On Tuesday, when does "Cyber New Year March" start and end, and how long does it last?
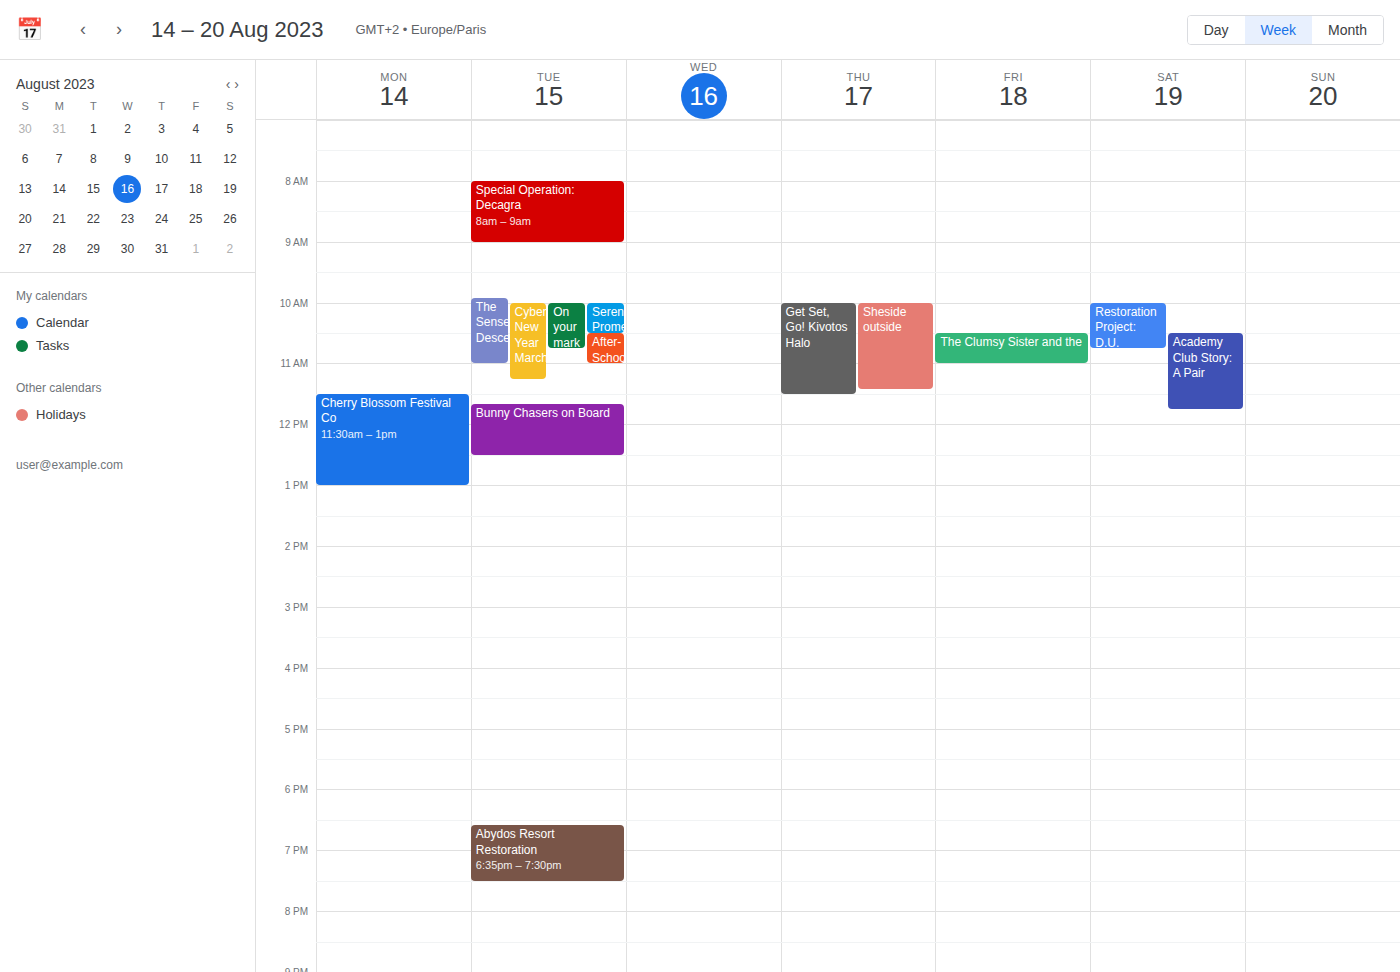
10:00 AM to 11:15 AM, 1 hour 15 minutes